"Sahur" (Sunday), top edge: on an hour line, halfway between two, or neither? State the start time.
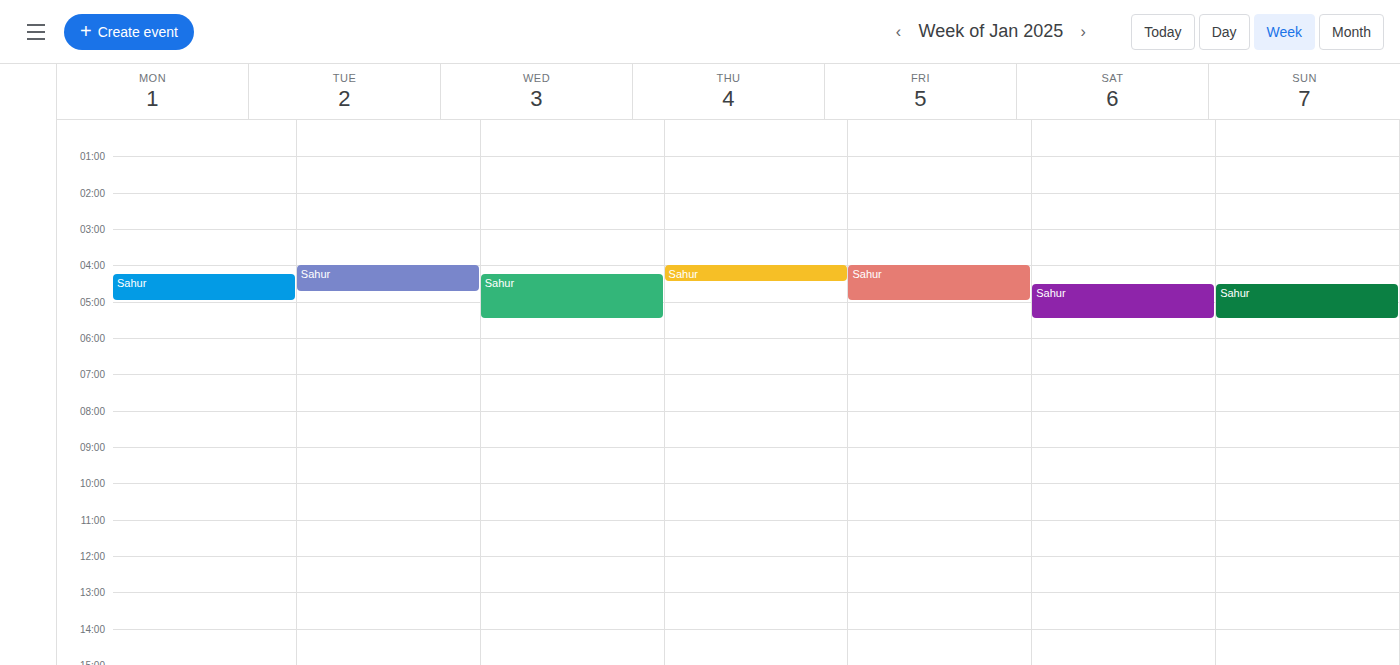
4:30 AM -- halfway between the 4 AM and 5 AM lines.